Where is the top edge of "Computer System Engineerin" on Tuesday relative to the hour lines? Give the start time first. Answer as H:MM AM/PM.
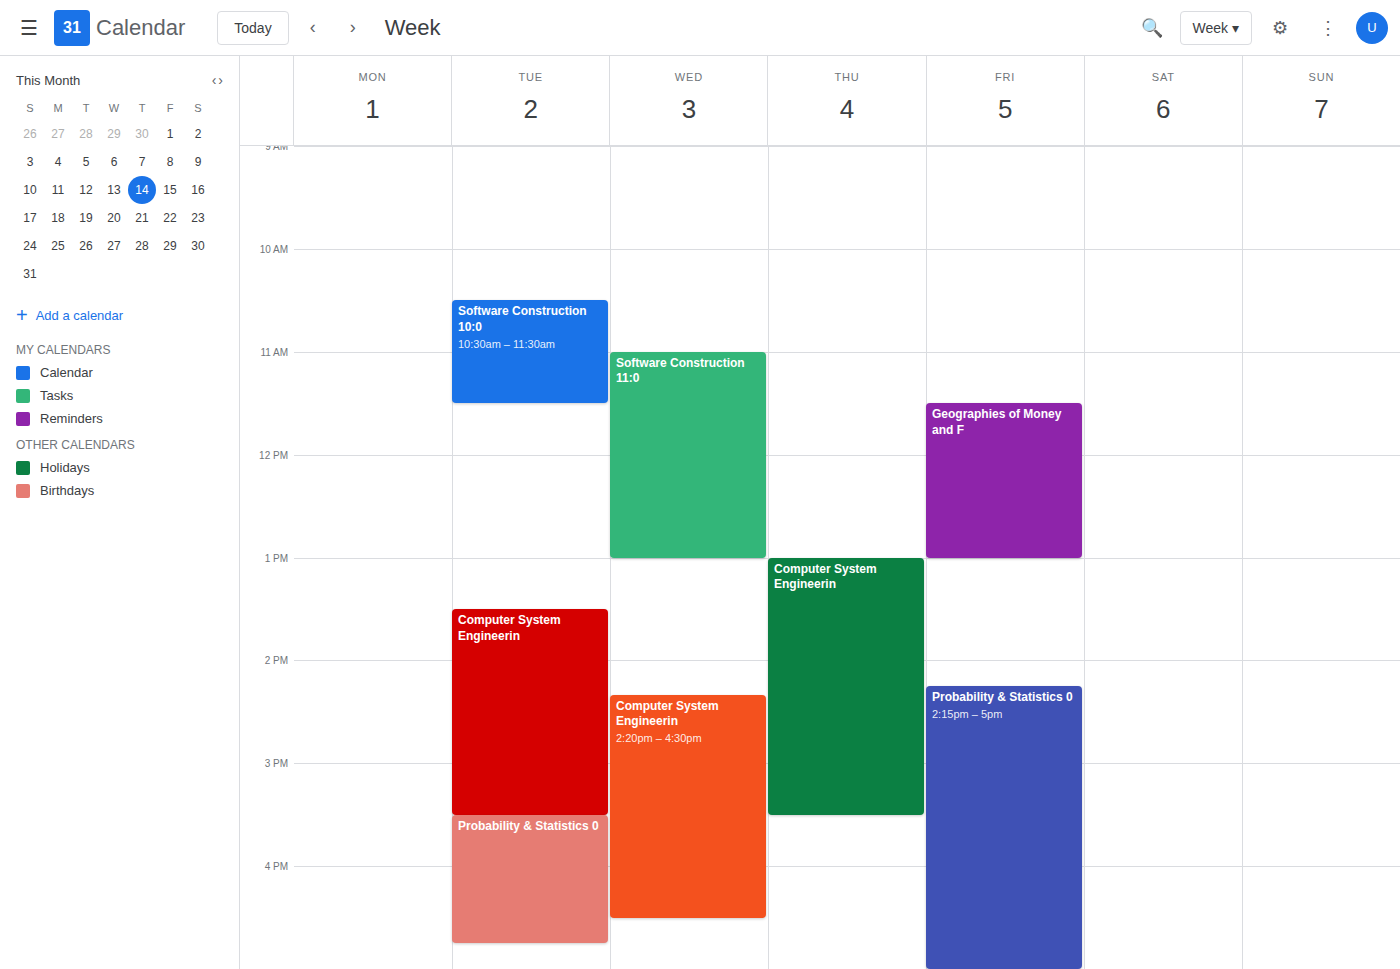
1:30 PM -- halfway between the 1 PM and 2 PM lines.